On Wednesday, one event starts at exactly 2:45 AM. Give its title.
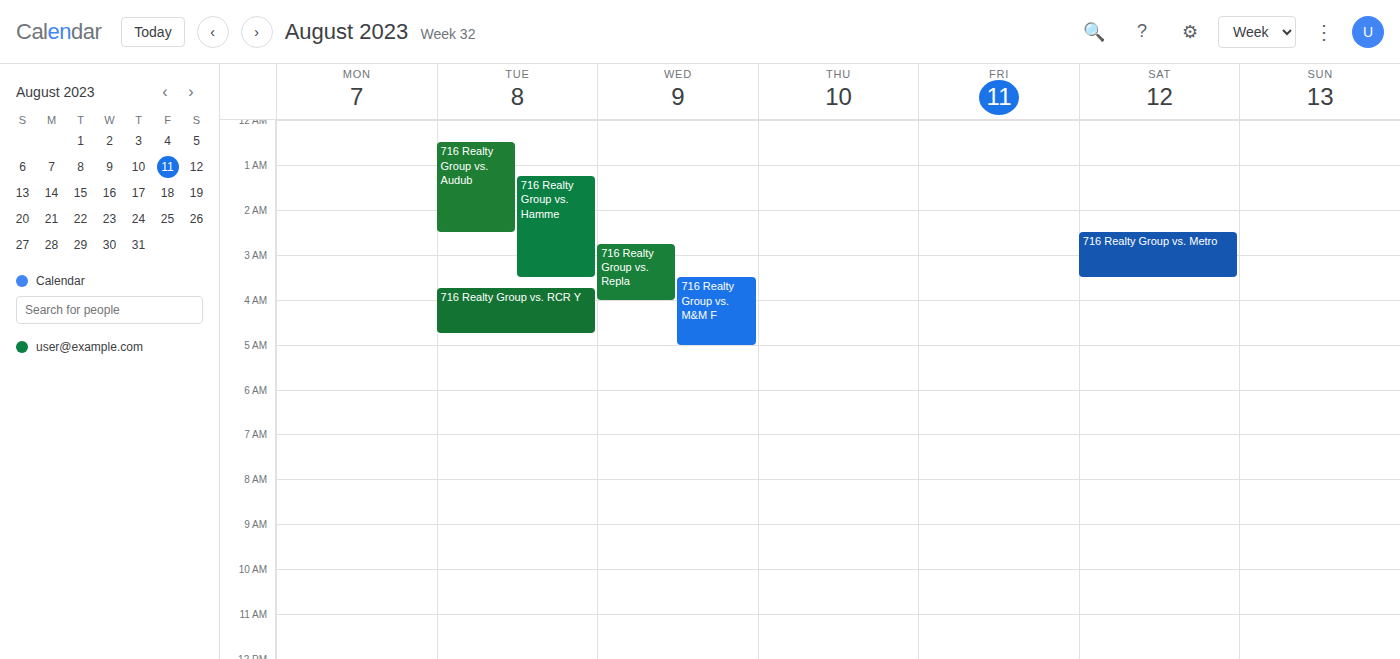
"716 Realty Group vs. Repla"